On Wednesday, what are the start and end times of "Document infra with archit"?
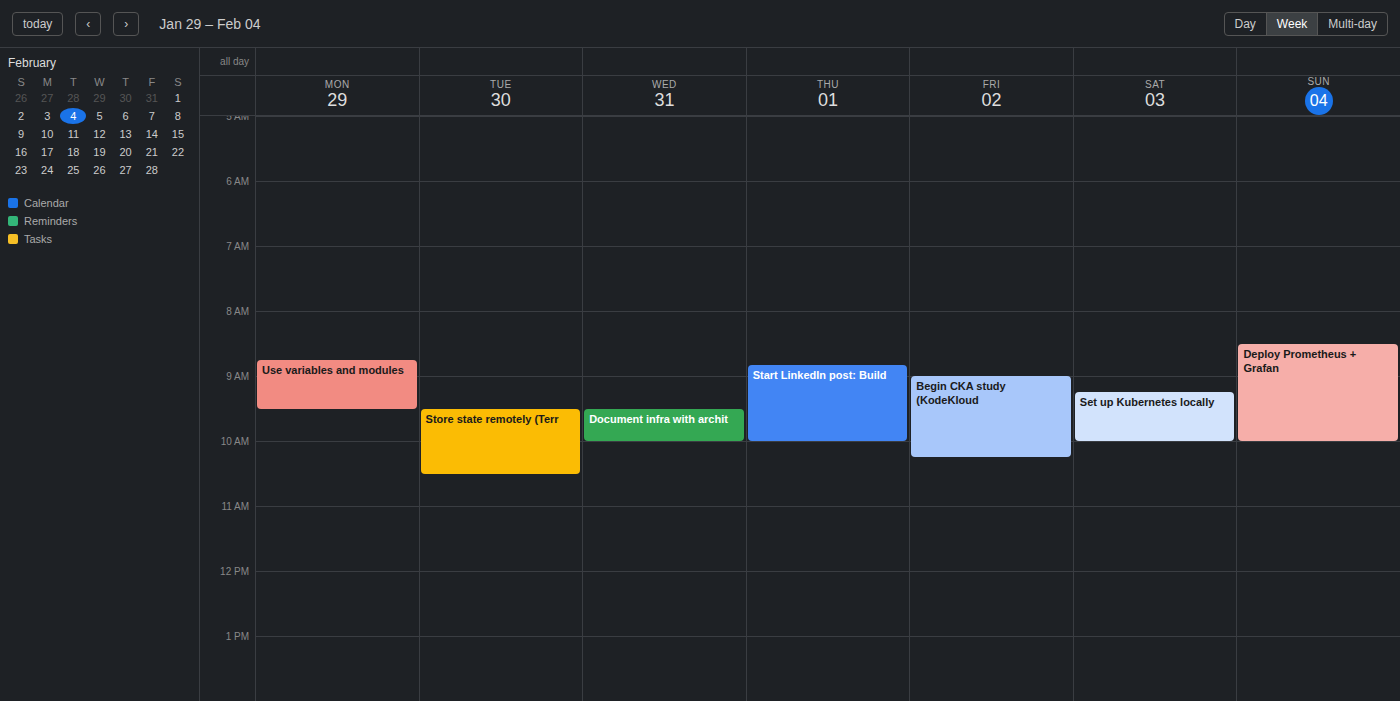
9:30 AM to 10:00 AM